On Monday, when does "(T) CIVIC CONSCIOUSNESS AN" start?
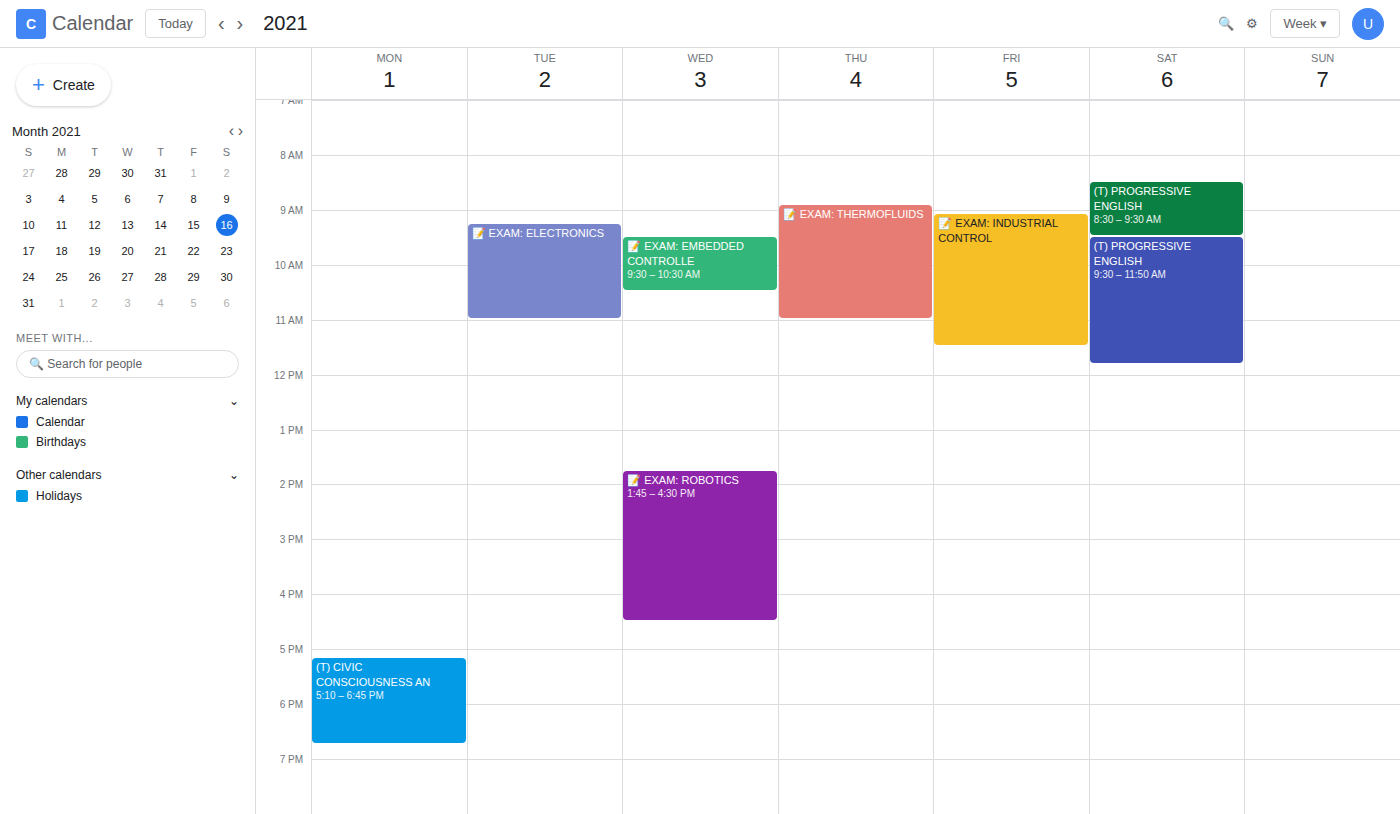
5:10 PM